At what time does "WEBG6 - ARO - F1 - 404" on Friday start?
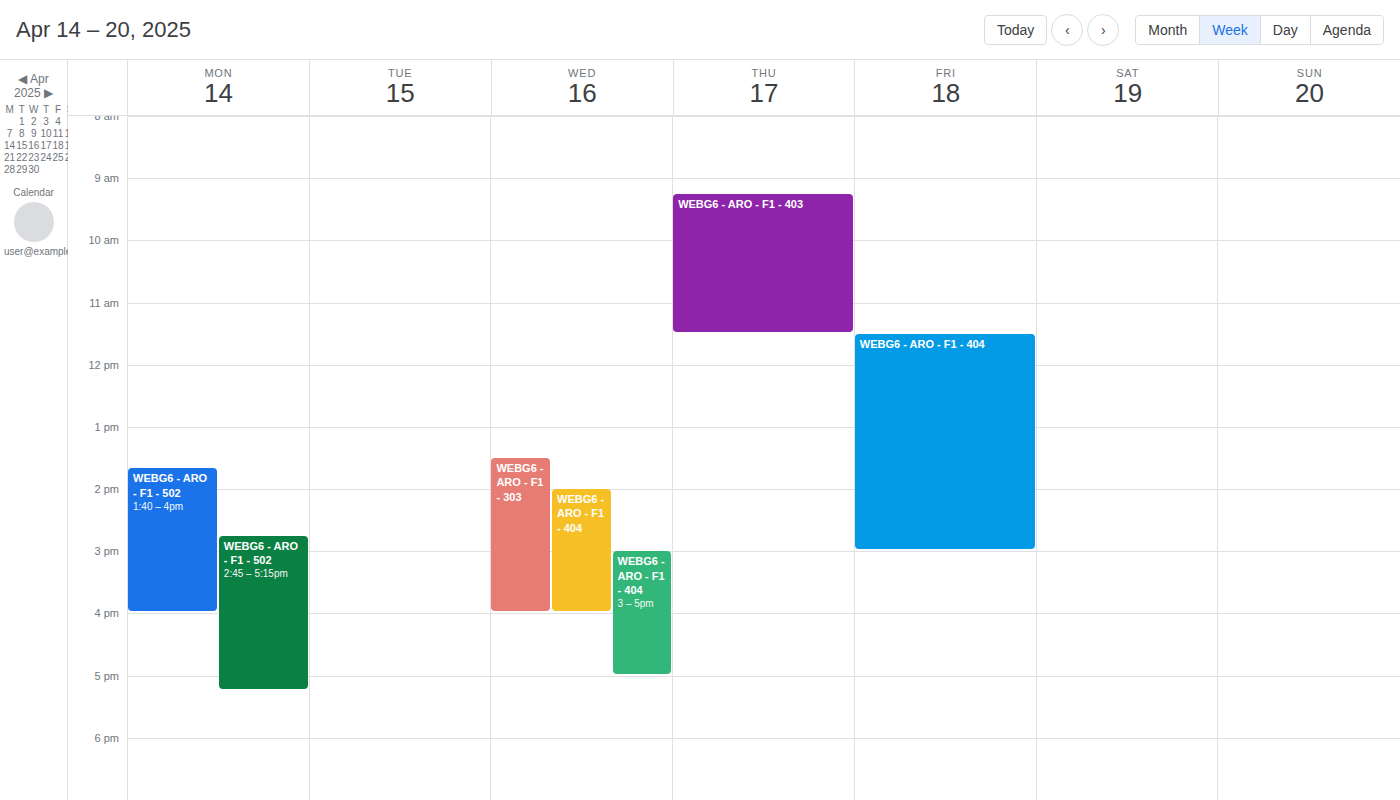
11:30 AM